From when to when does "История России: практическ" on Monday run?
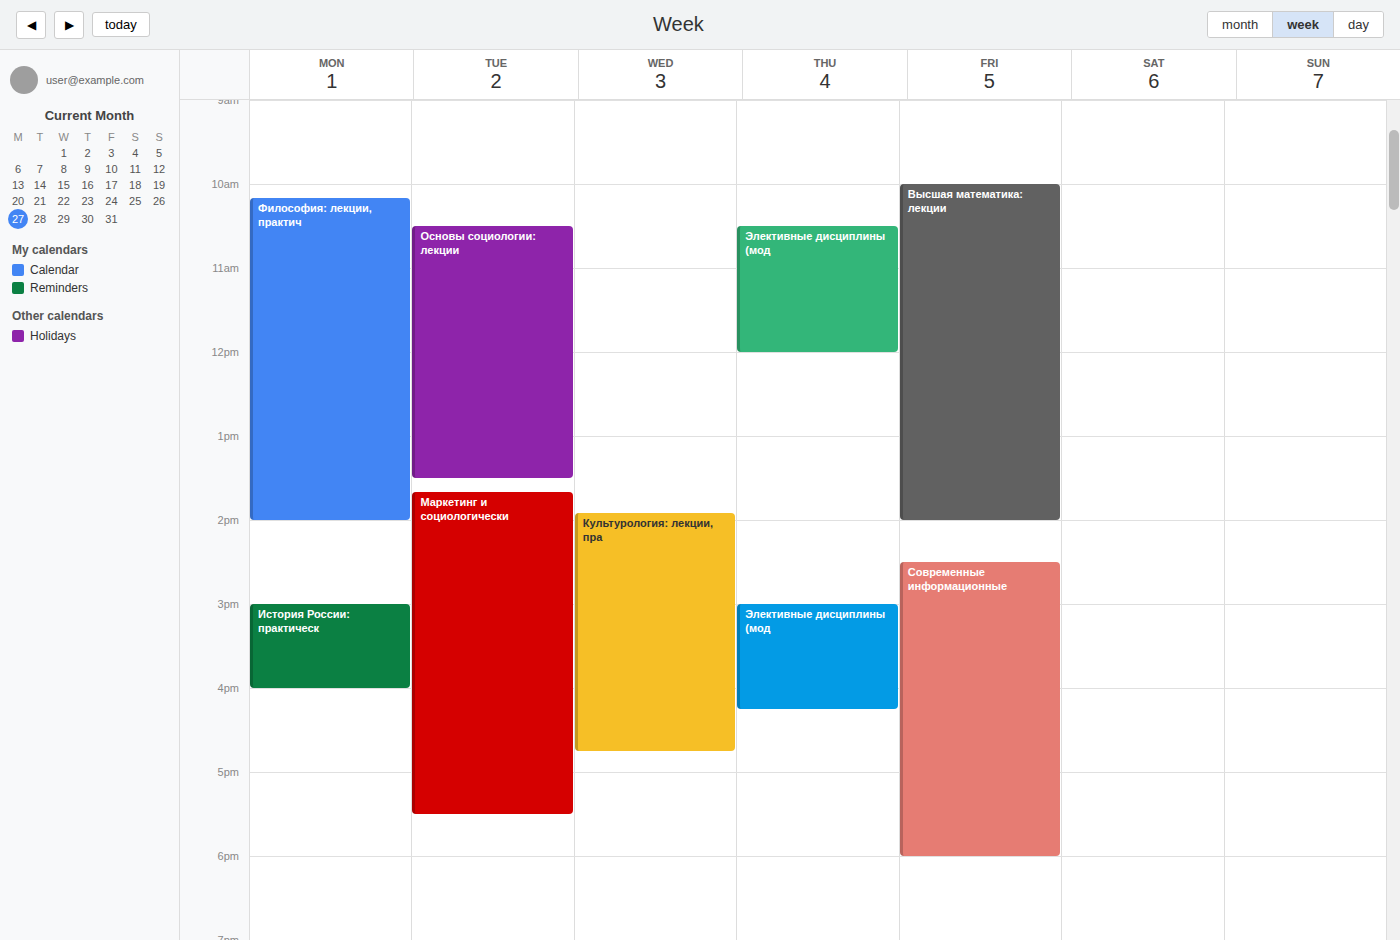
3:00 PM to 4:00 PM